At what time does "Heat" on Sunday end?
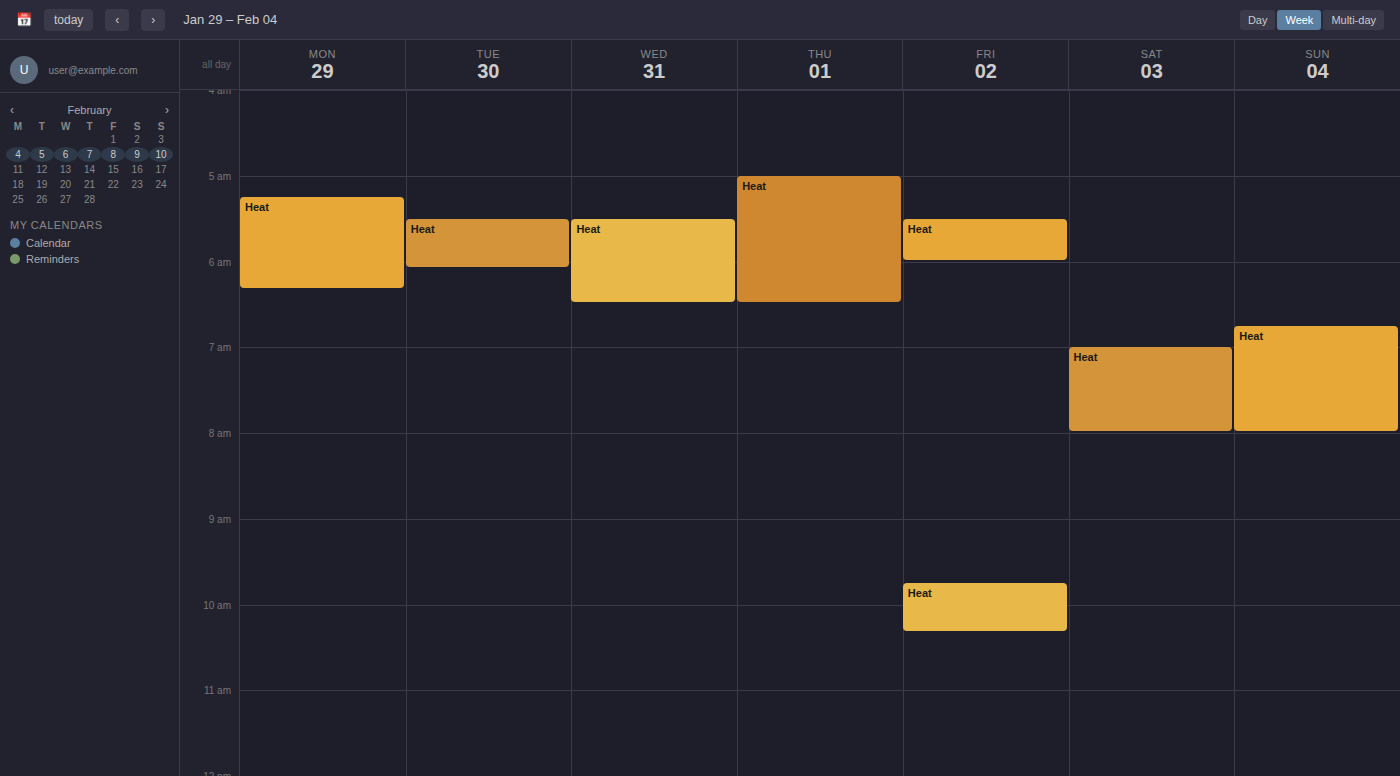
8:00 AM